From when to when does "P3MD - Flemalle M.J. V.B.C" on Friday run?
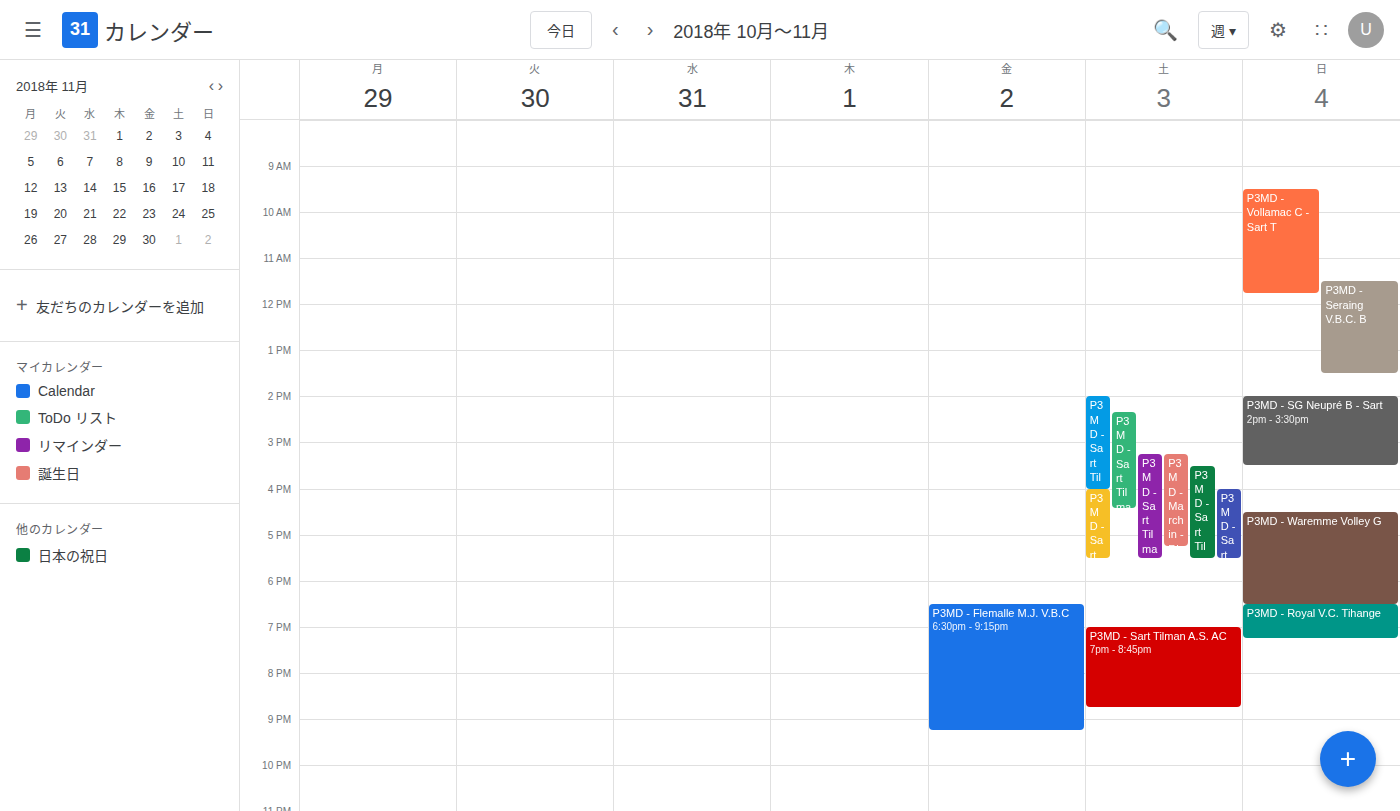
6:30 PM to 9:15 PM